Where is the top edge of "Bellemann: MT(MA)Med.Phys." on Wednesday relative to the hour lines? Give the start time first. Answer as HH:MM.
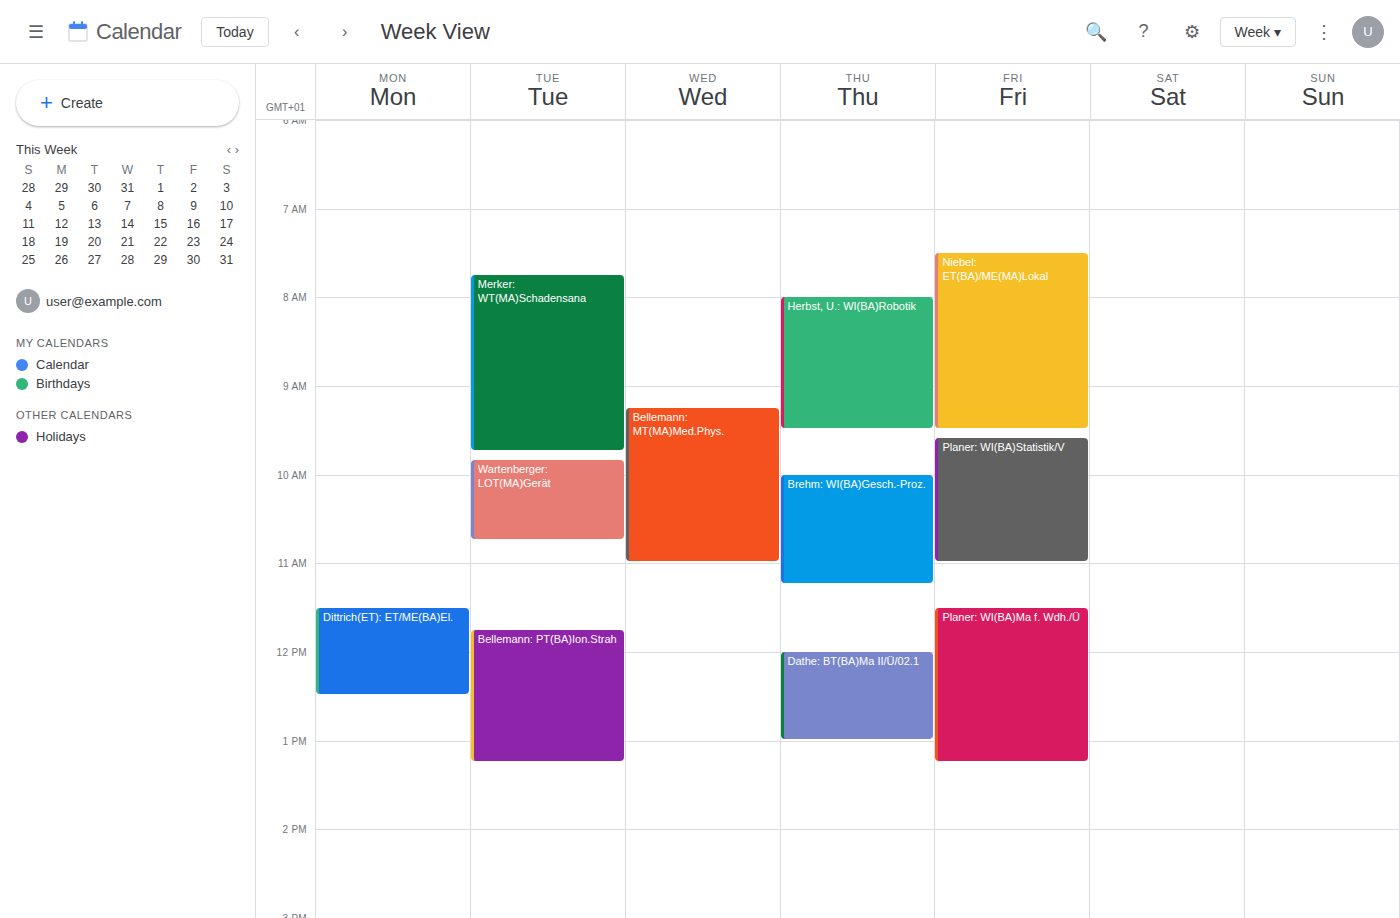
09:15 -- neither: a quarter of the way from the 09:00 line to the 10:00 line.